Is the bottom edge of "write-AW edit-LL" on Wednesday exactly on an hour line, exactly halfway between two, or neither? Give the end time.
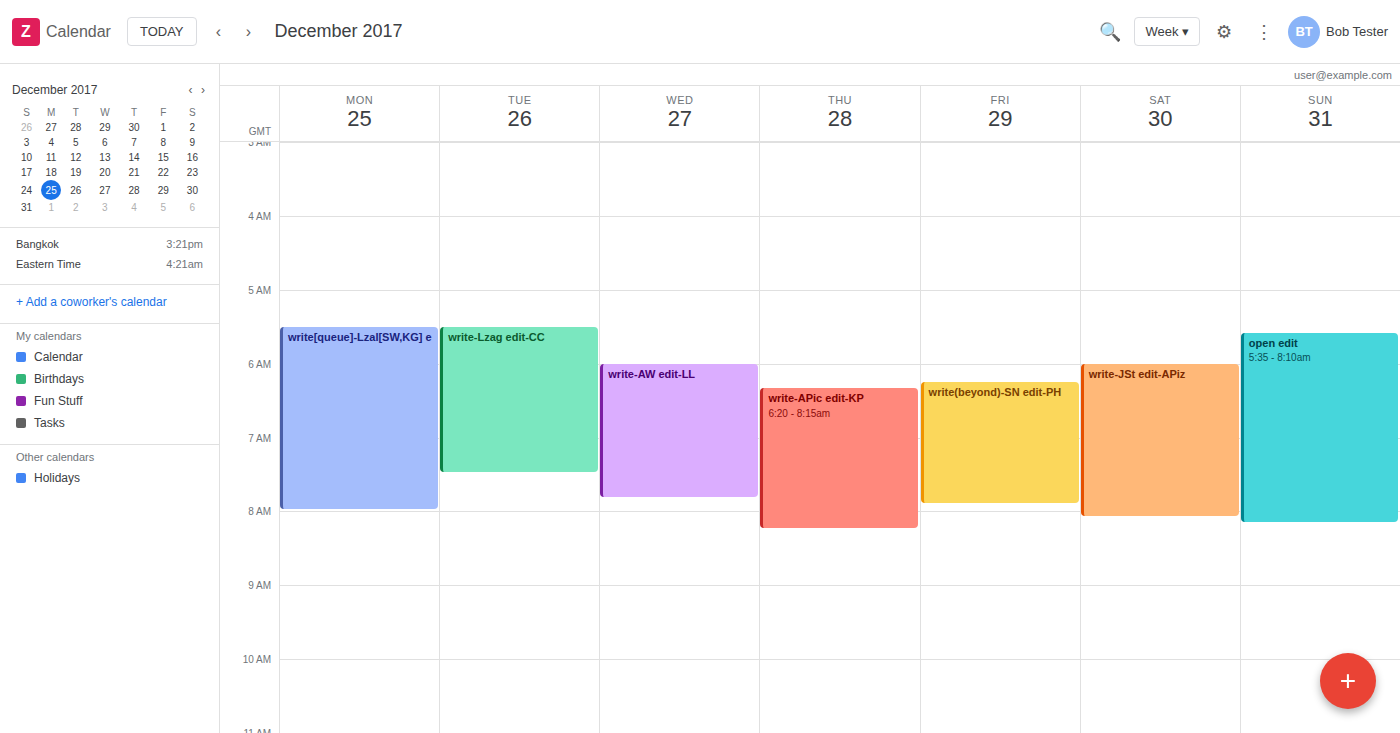
7:50 AM -- neither: 50 minutes below the 7 AM line and 10 minutes above the 8 AM line.